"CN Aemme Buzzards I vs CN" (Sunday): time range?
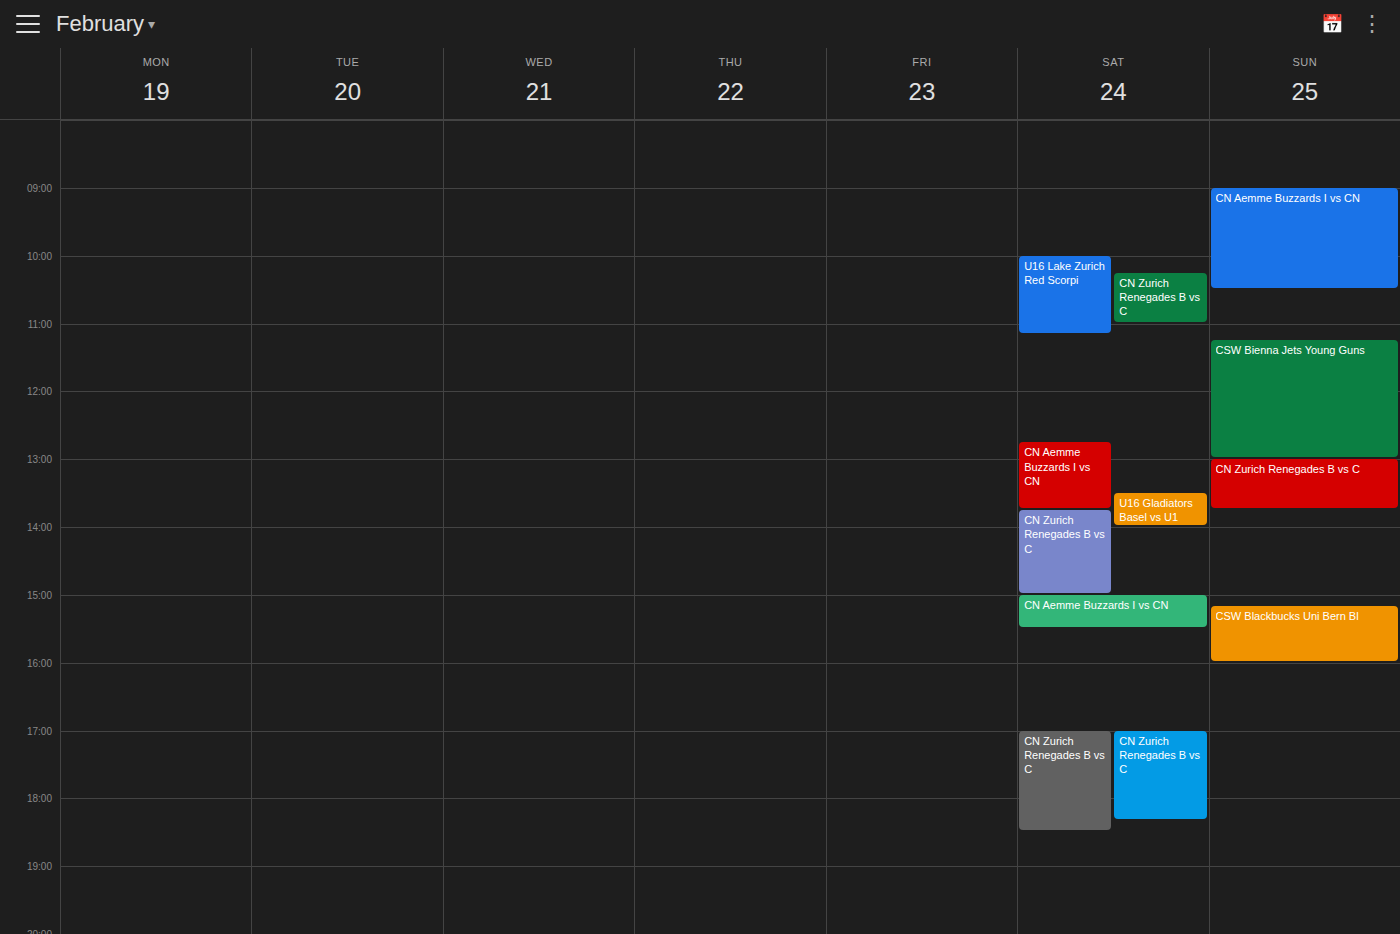
9:00 AM to 10:30 AM